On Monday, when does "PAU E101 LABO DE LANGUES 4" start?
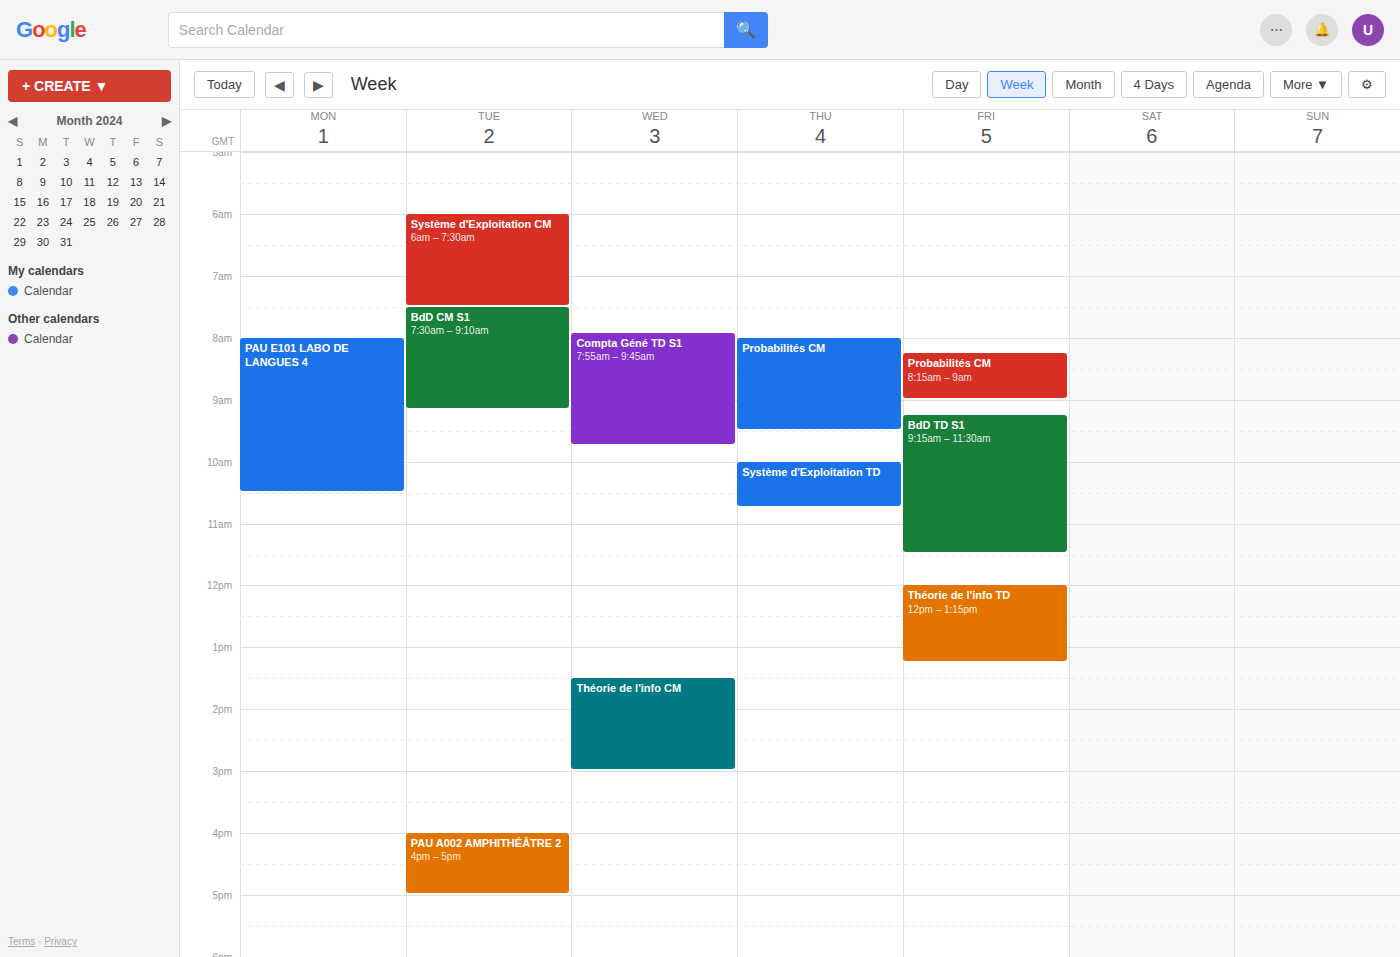
8:00 AM